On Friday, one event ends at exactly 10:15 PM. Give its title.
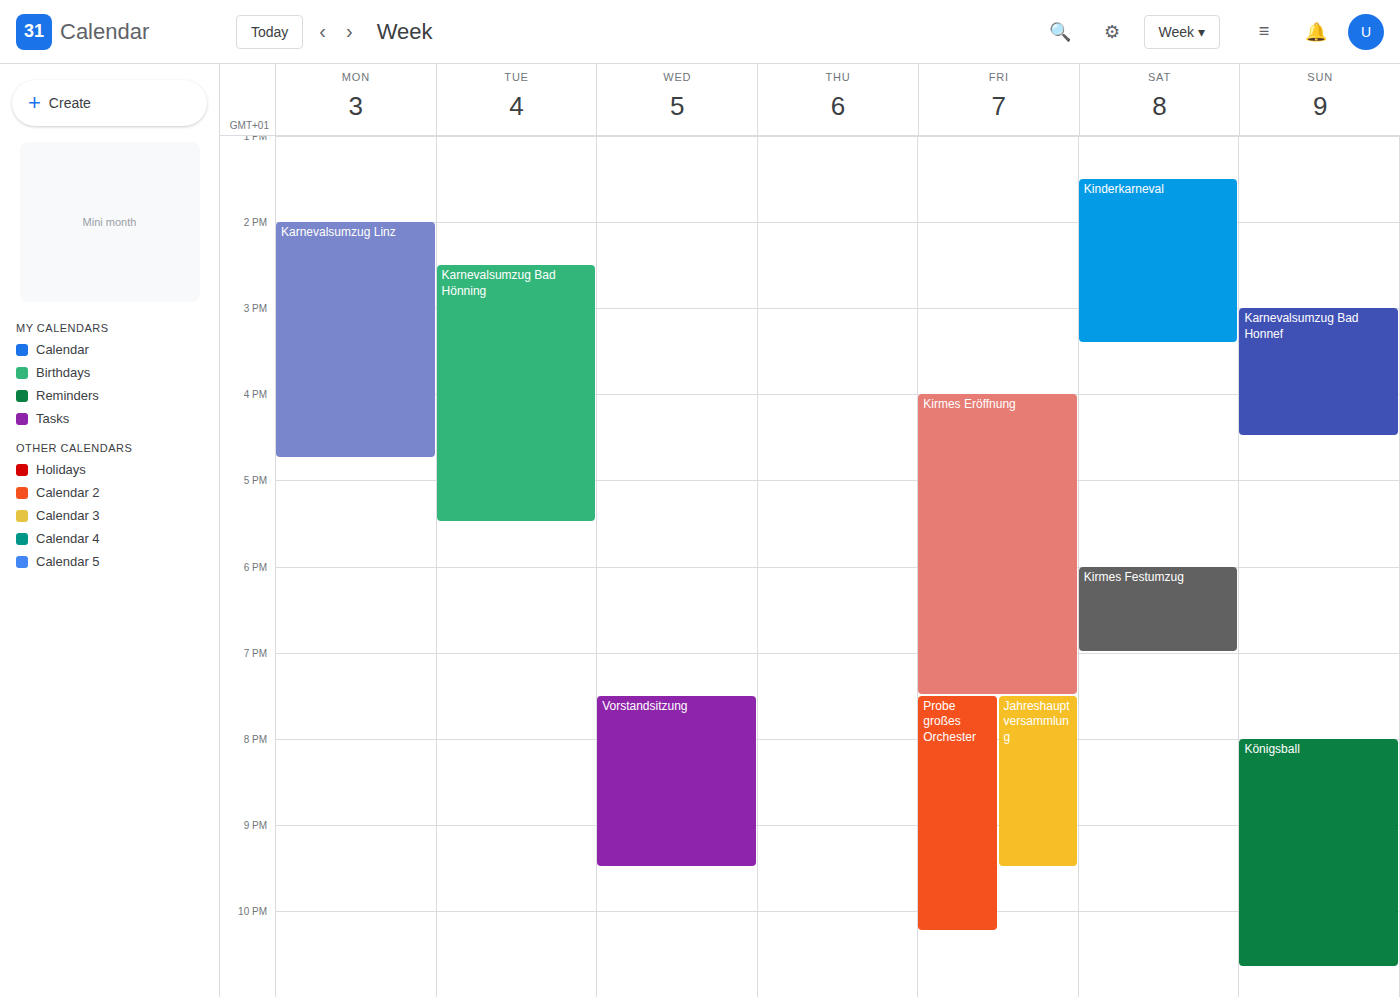
"Probe großes Orchester"